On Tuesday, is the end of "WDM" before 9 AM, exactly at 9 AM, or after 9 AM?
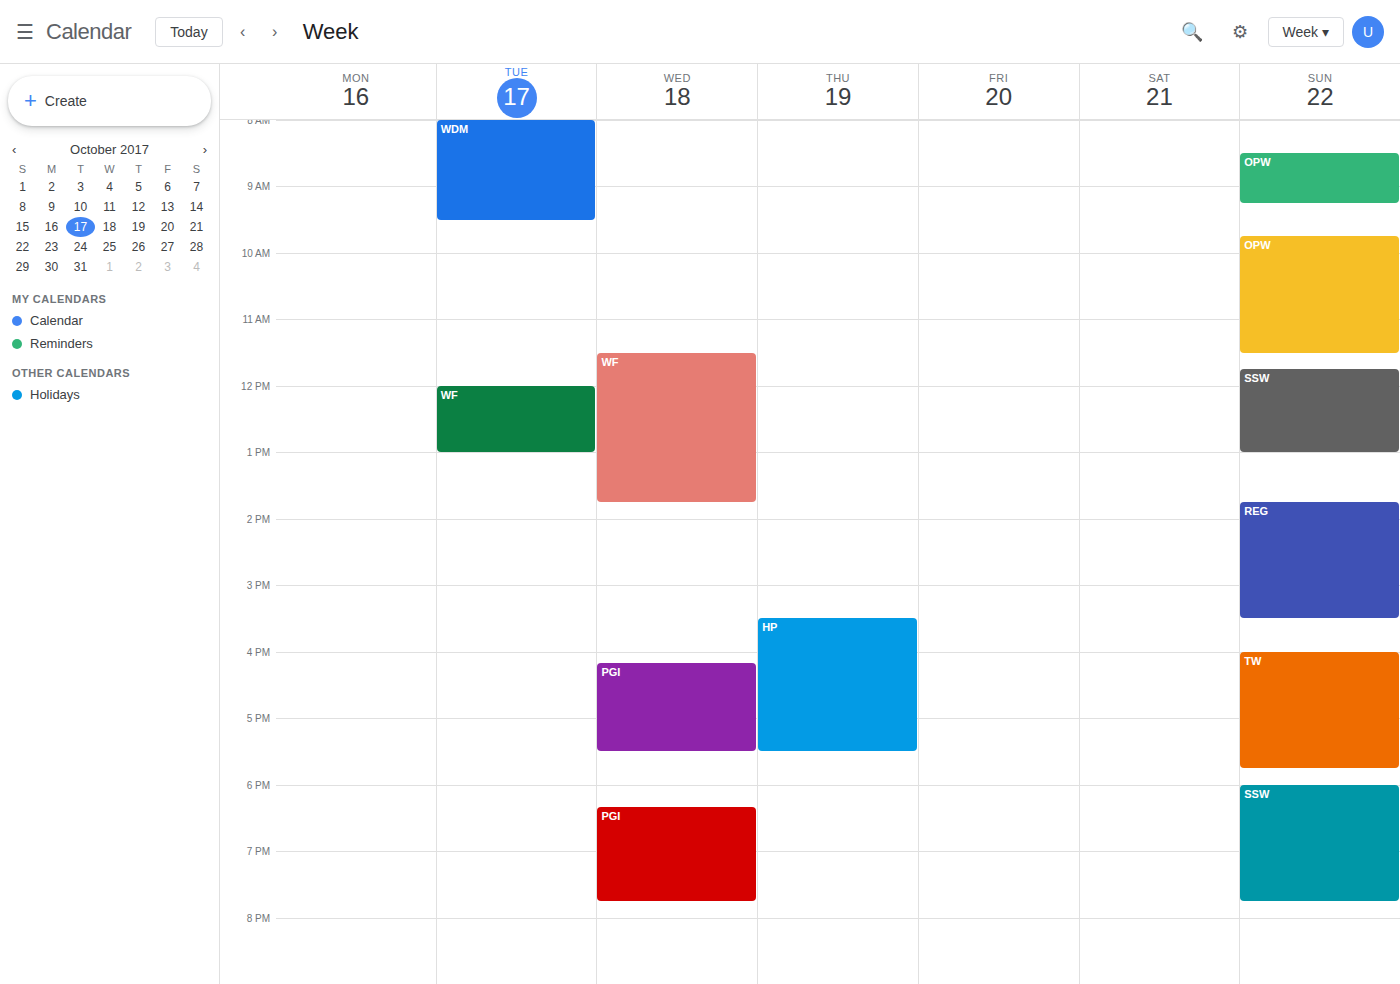
9:30 AM -- after 9 AM, 30 minutes below the 9 AM line.